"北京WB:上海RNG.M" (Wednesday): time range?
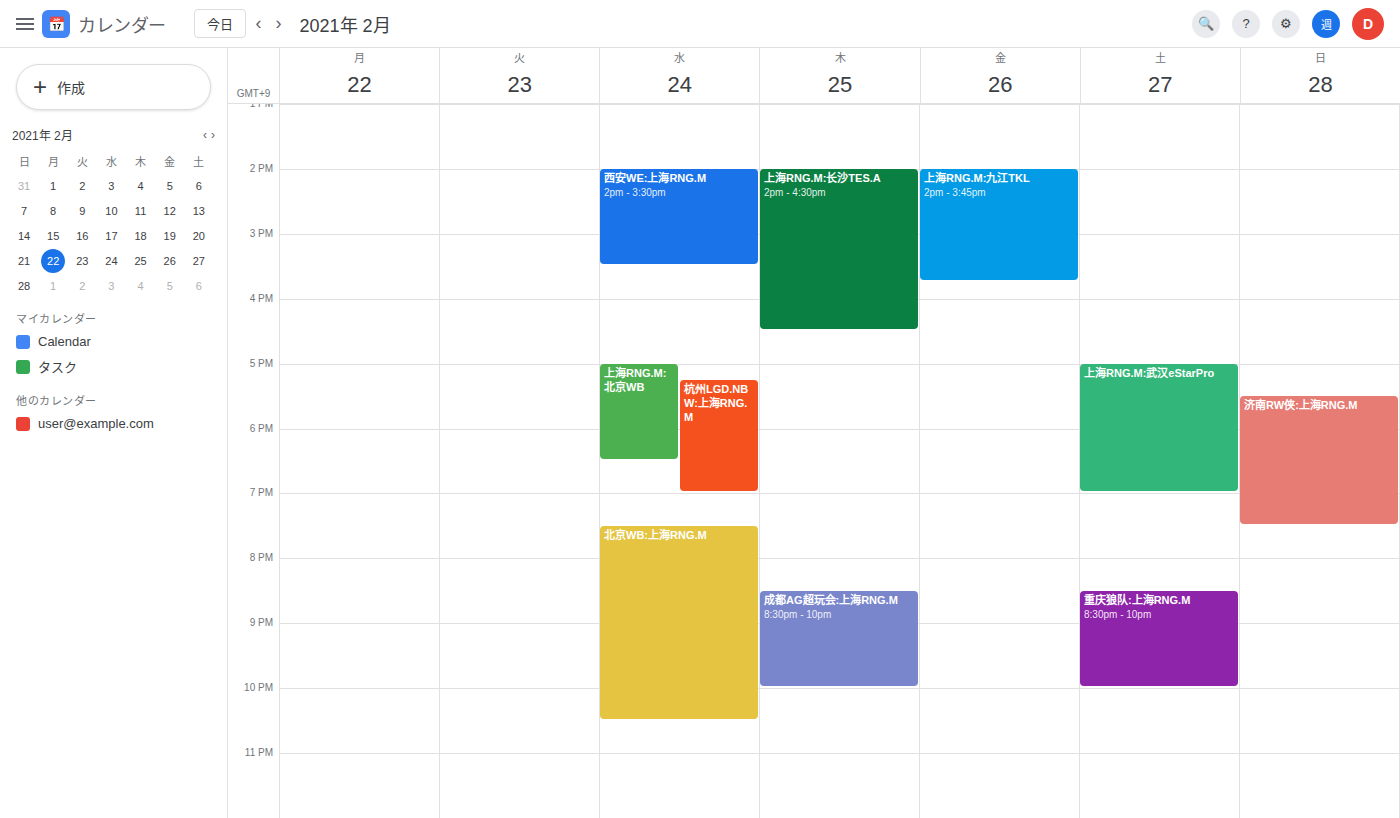
7:30 PM to 10:30 PM